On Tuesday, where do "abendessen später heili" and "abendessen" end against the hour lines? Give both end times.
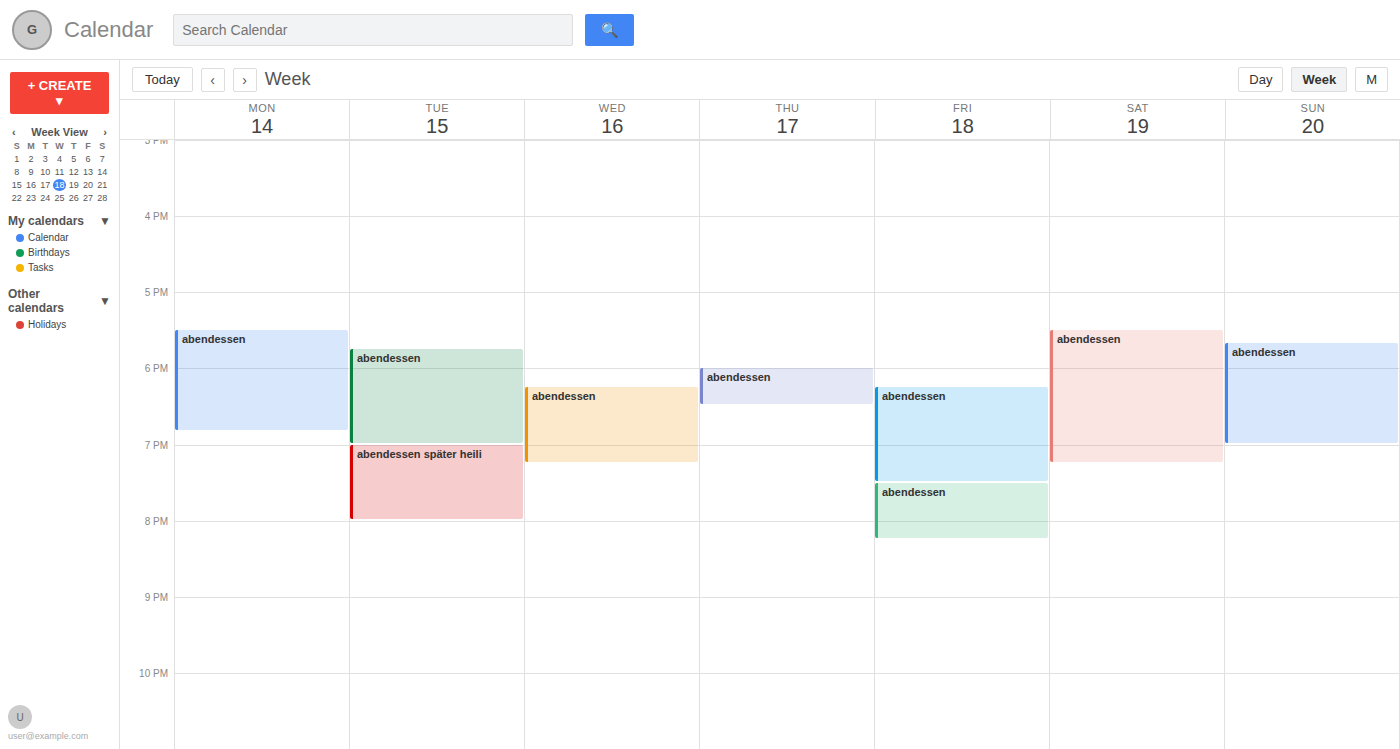
"abendessen später heili": 8:00 PM, exactly on the 8 PM line. "abendessen": 7:00 PM, exactly on the 7 PM line.